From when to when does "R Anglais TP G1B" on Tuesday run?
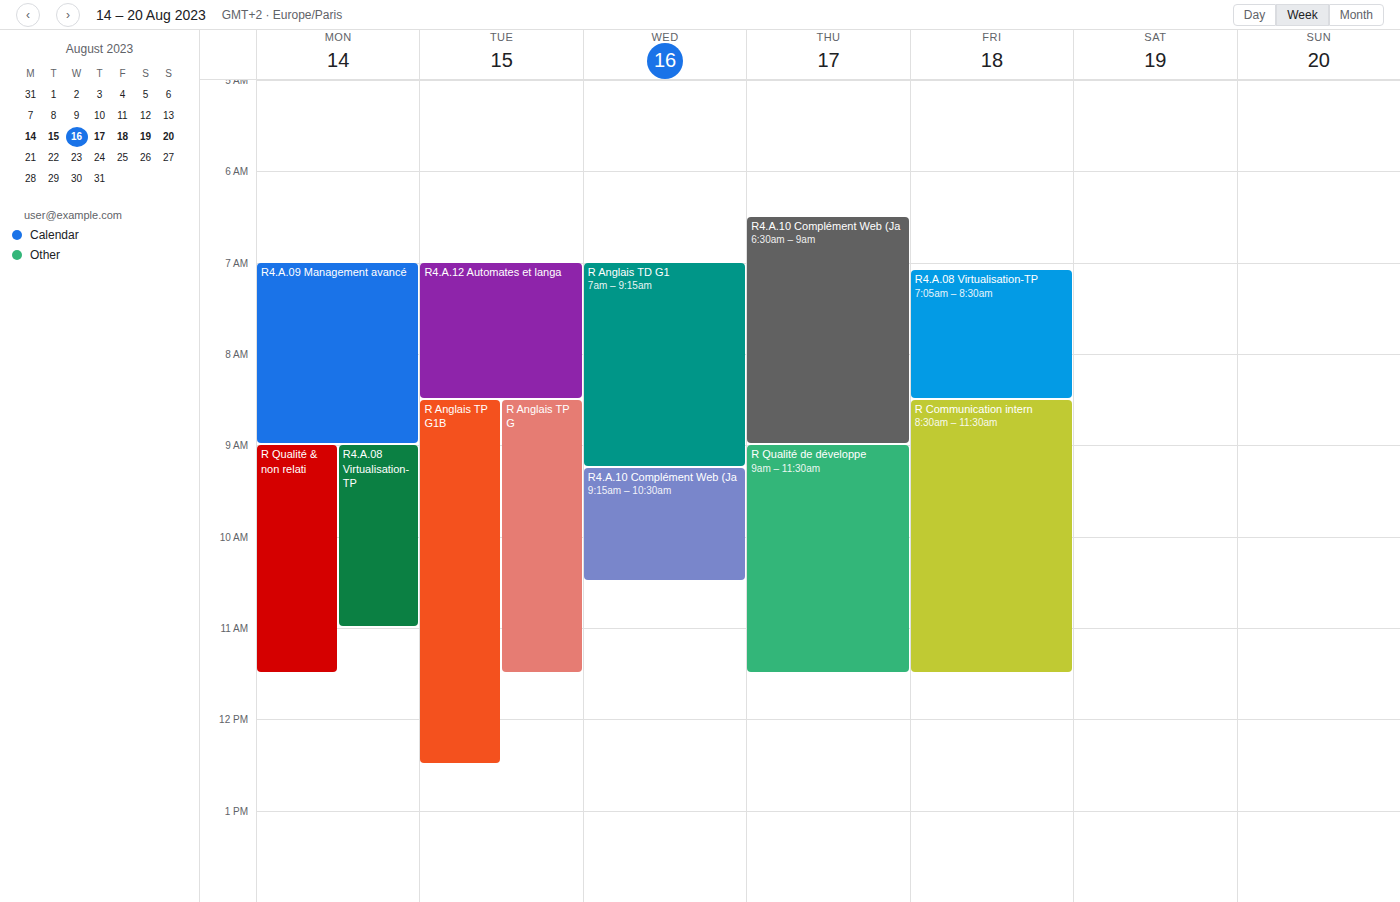
8:30 AM to 12:30 PM